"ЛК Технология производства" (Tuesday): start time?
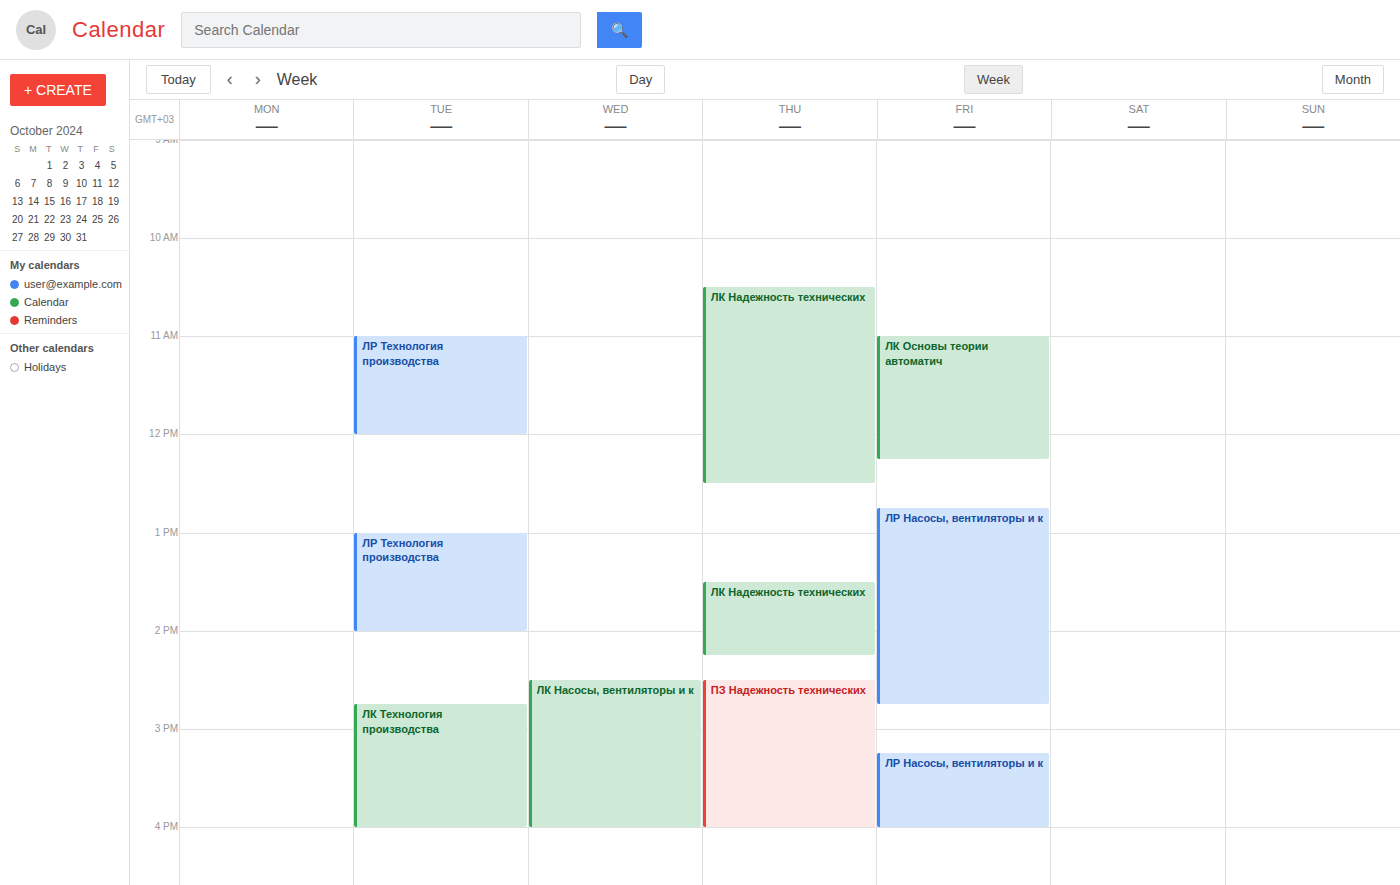
2:45 PM